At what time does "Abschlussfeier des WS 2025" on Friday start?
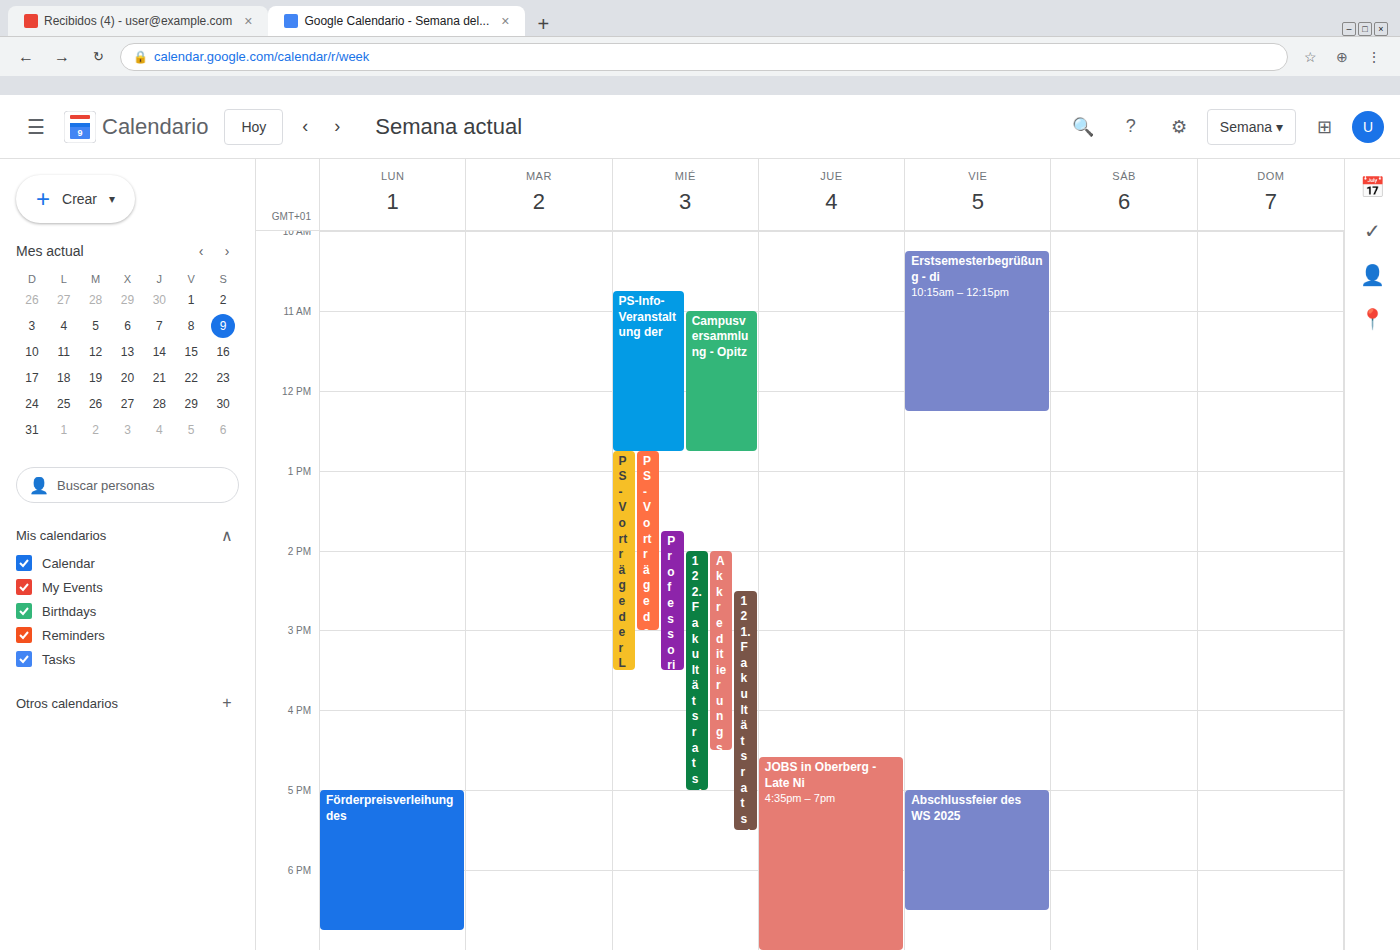
5:00 PM